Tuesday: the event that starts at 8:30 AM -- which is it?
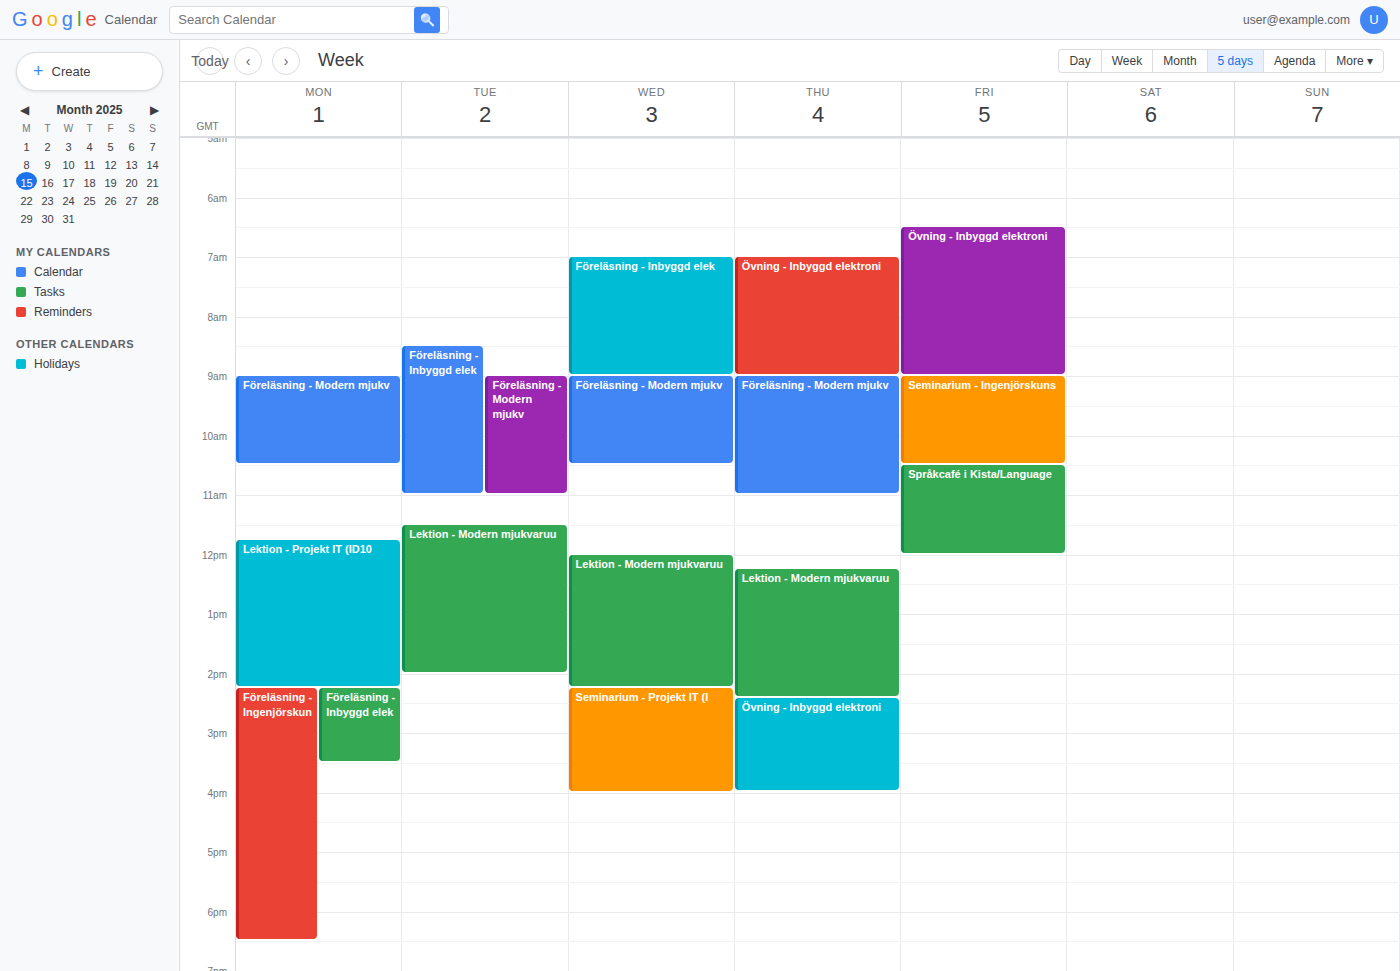
"Föreläsning - Inbyggd elek"